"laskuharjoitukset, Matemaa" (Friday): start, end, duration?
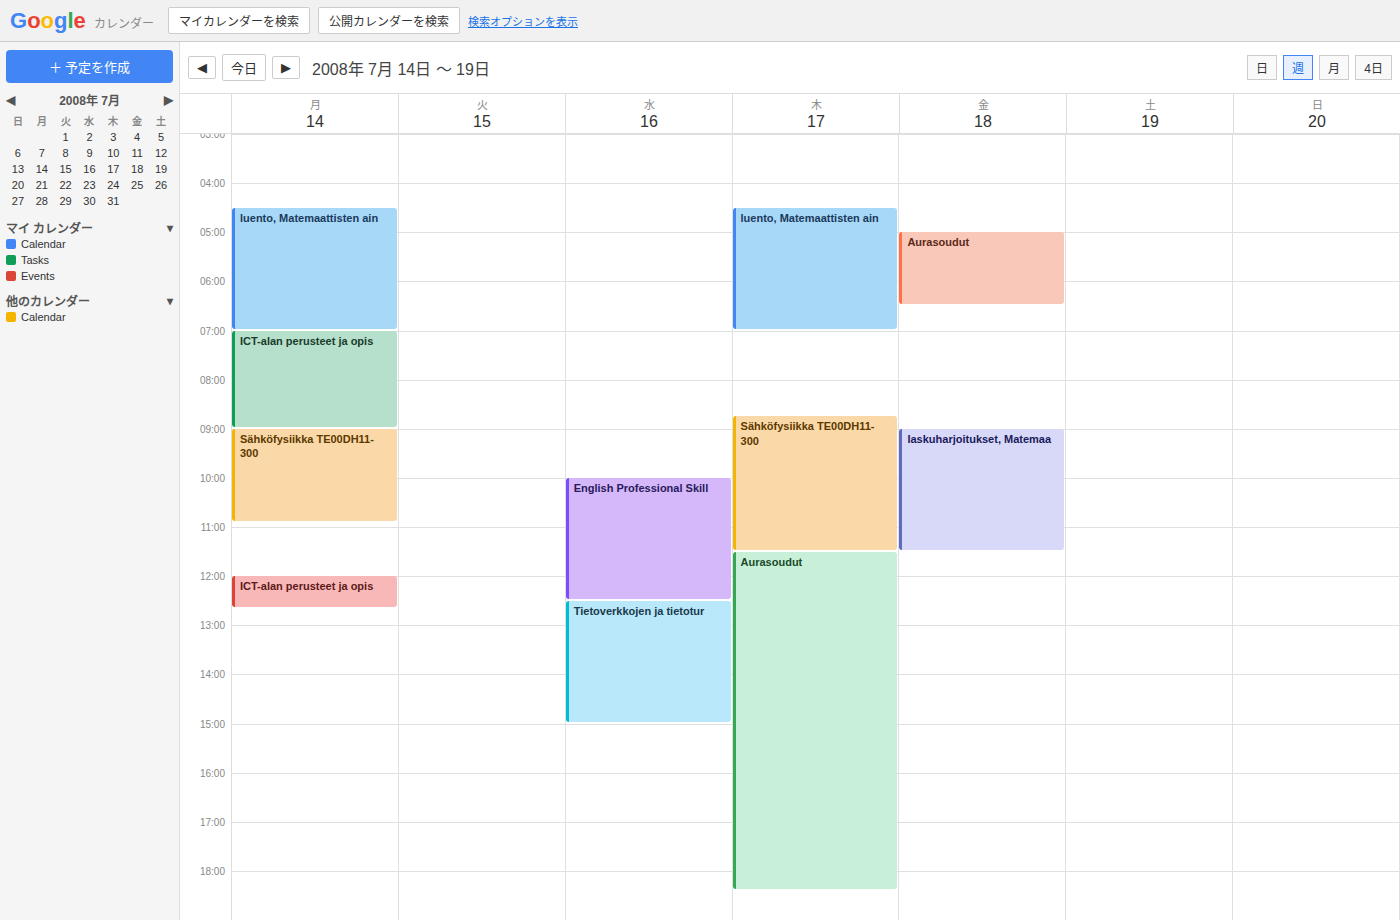
9:00 AM to 11:30 AM, 2 hours 30 minutes